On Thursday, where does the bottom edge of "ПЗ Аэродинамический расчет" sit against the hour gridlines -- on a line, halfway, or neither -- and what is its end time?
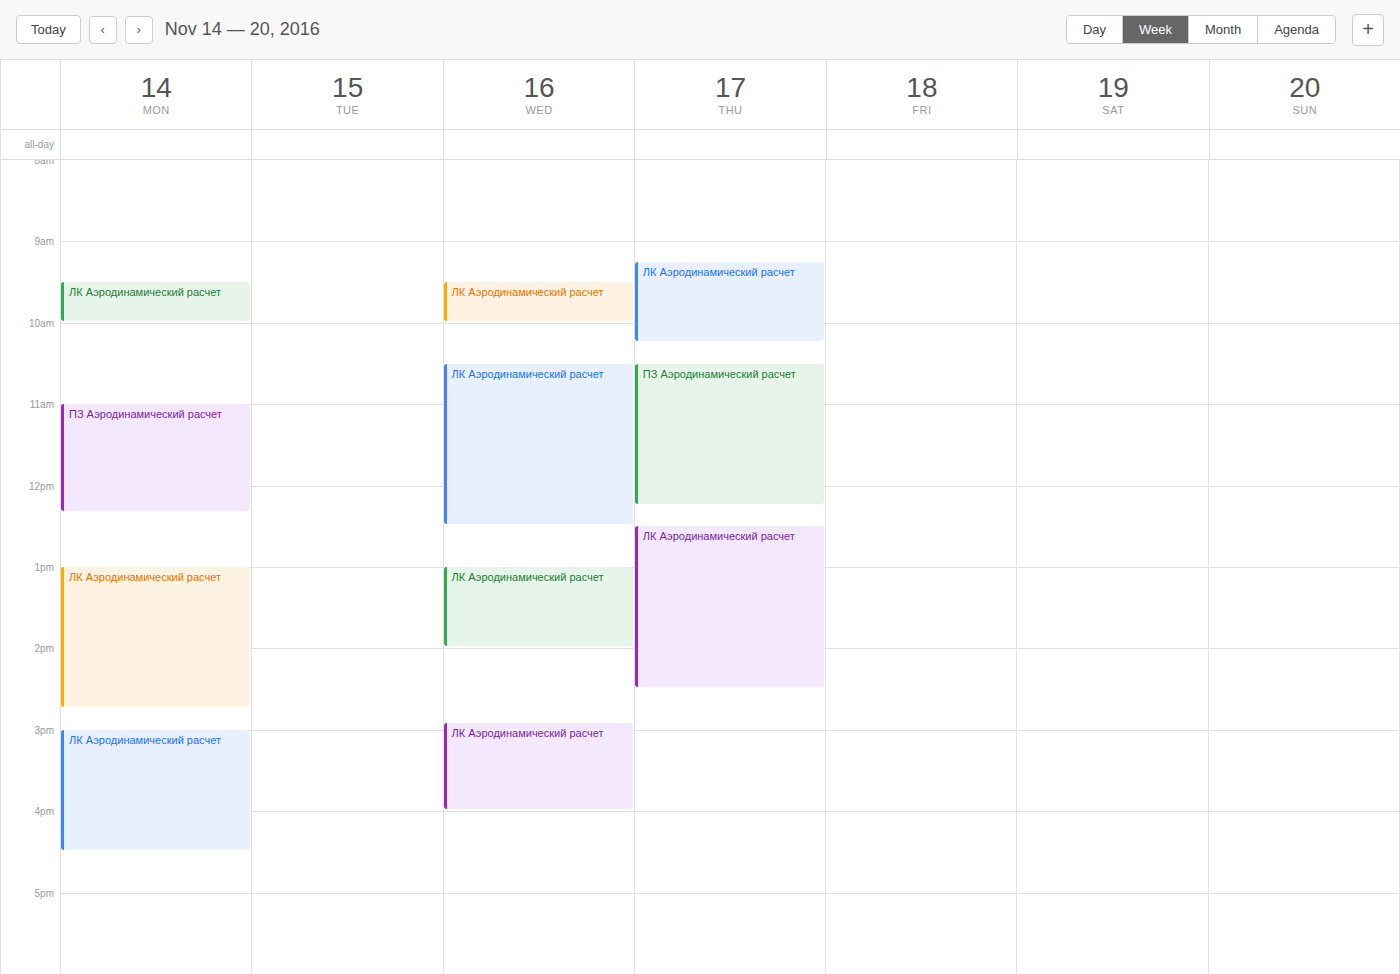
12:15 PM -- neither: a quarter of the way from the 12 PM line to the 1 PM line.